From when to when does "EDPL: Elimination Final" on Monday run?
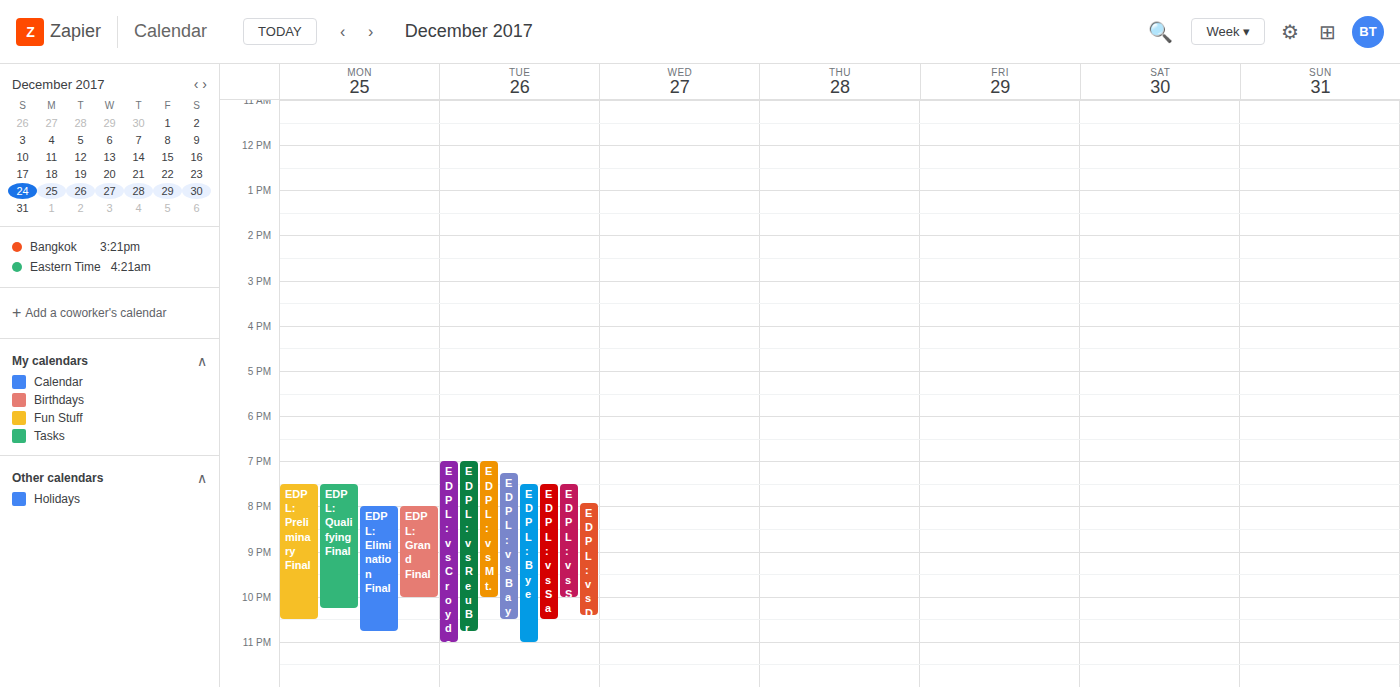
8:00 PM to 10:45 PM